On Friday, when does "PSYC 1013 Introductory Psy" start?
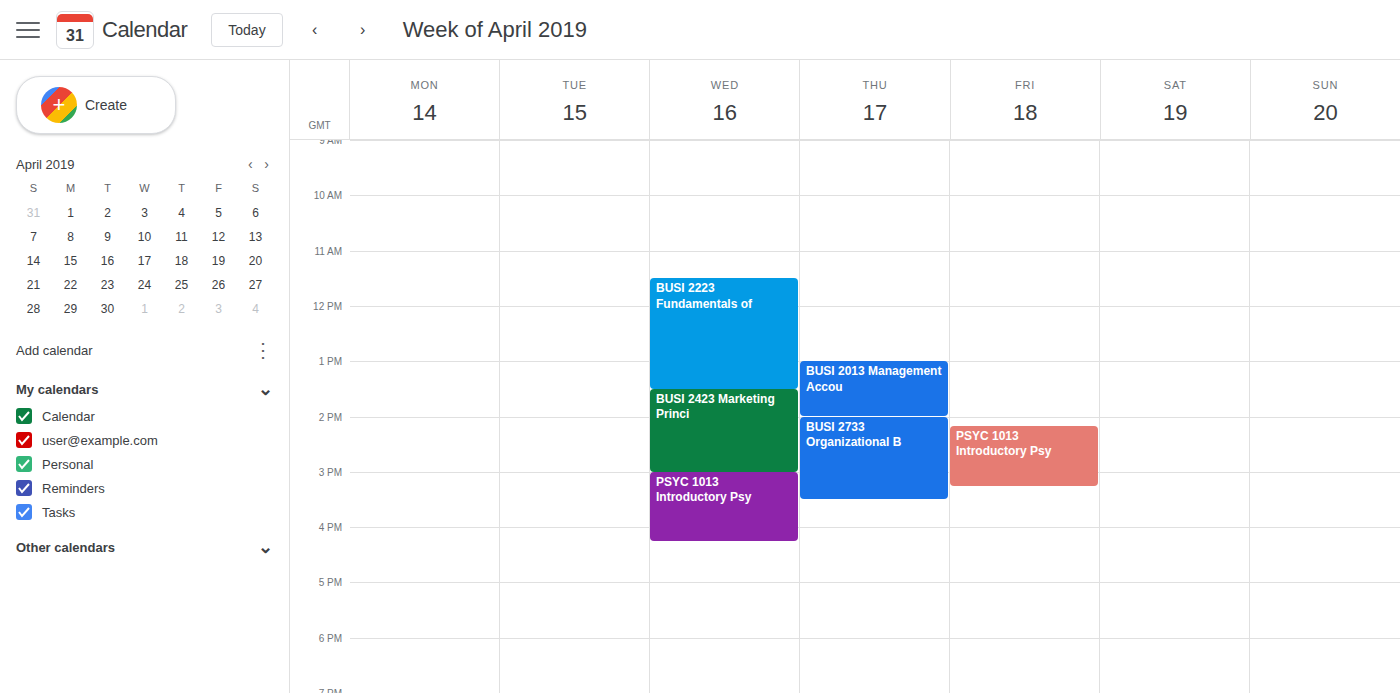
2:10 PM